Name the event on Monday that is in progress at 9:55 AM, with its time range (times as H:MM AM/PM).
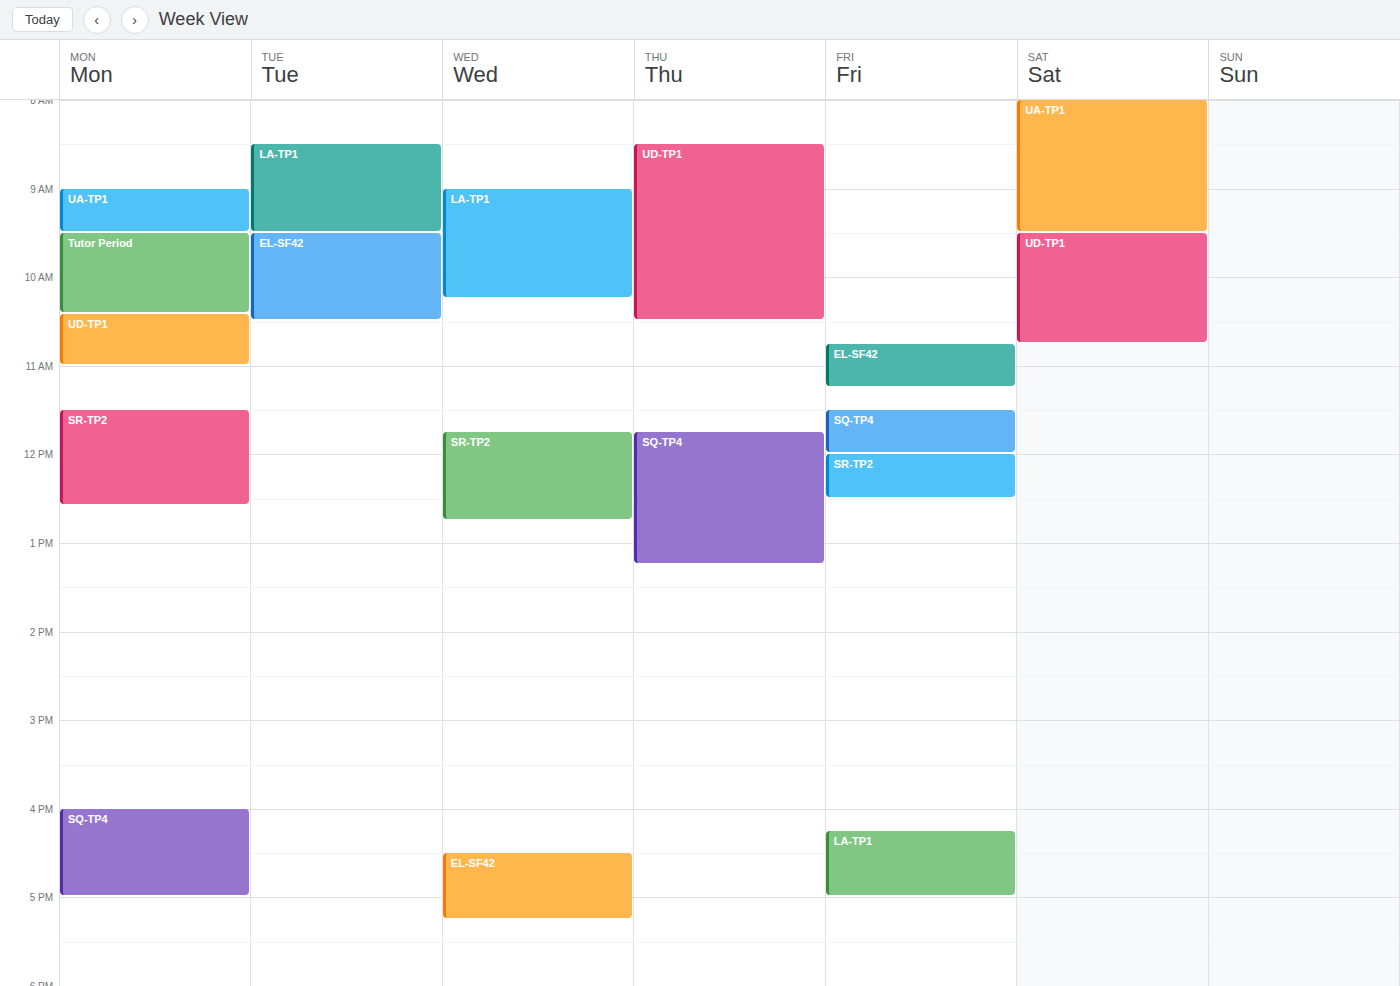
"Tutor Period", 9:30 AM to 10:25 AM